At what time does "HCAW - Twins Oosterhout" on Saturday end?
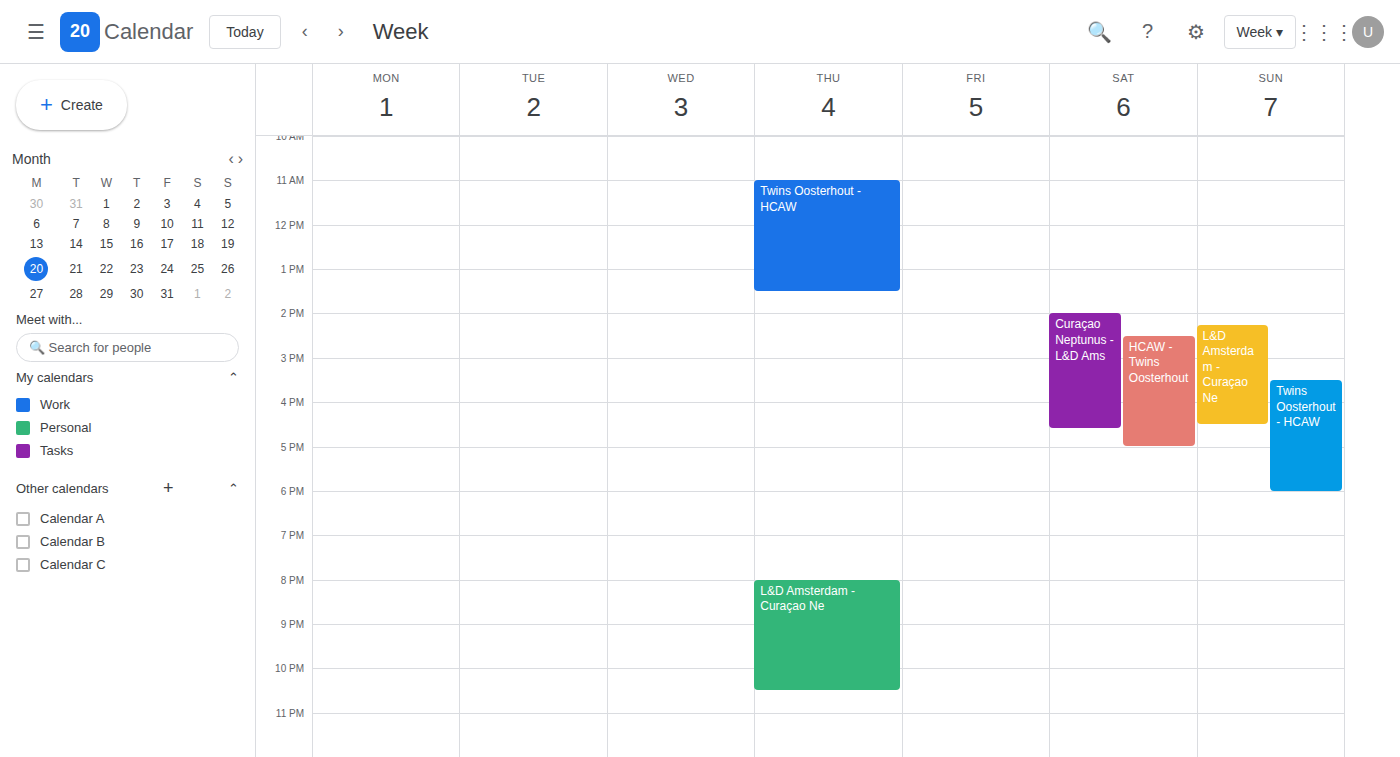
5:00 PM